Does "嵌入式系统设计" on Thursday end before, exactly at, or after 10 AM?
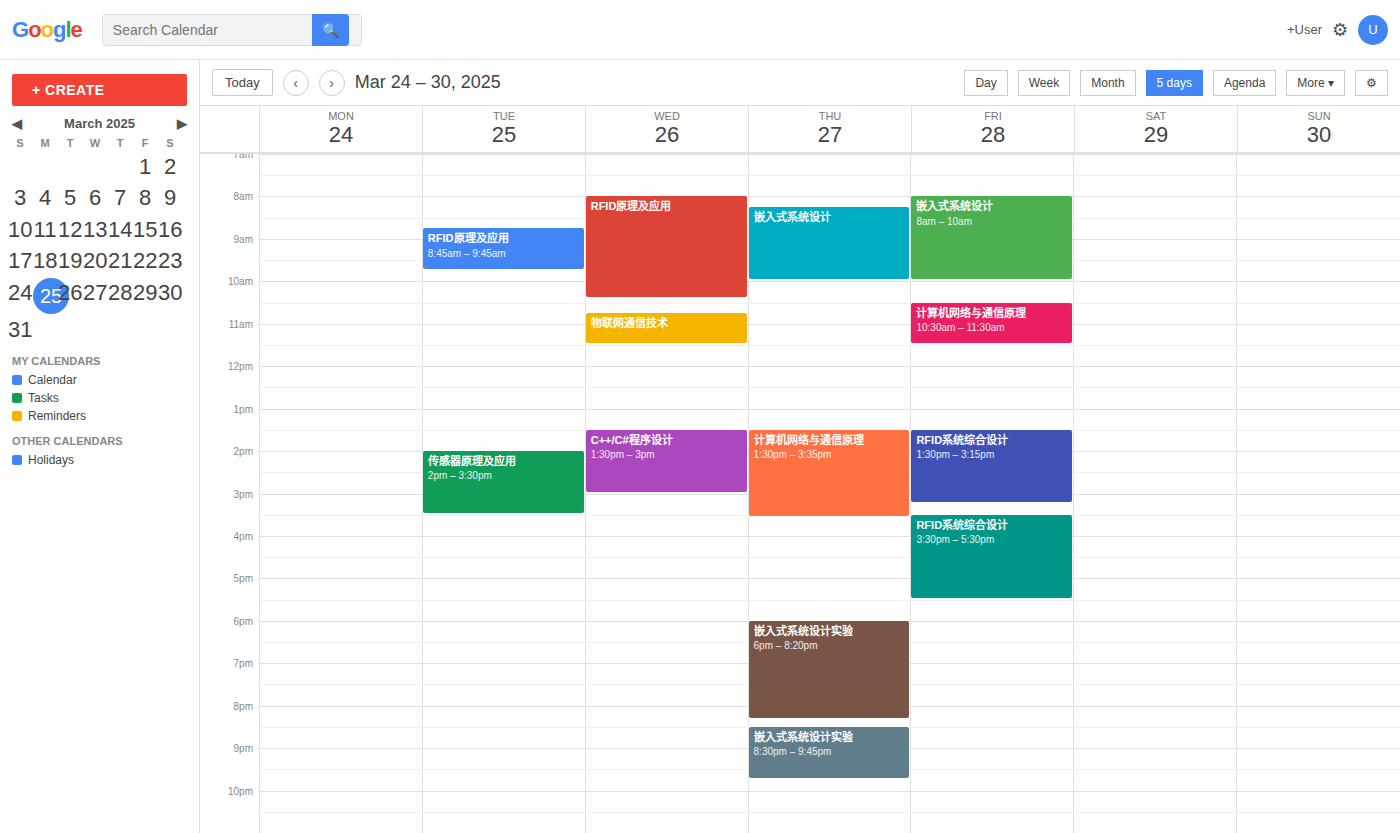
10:00 AM -- exactly at 10 AM, on the 10 AM line.